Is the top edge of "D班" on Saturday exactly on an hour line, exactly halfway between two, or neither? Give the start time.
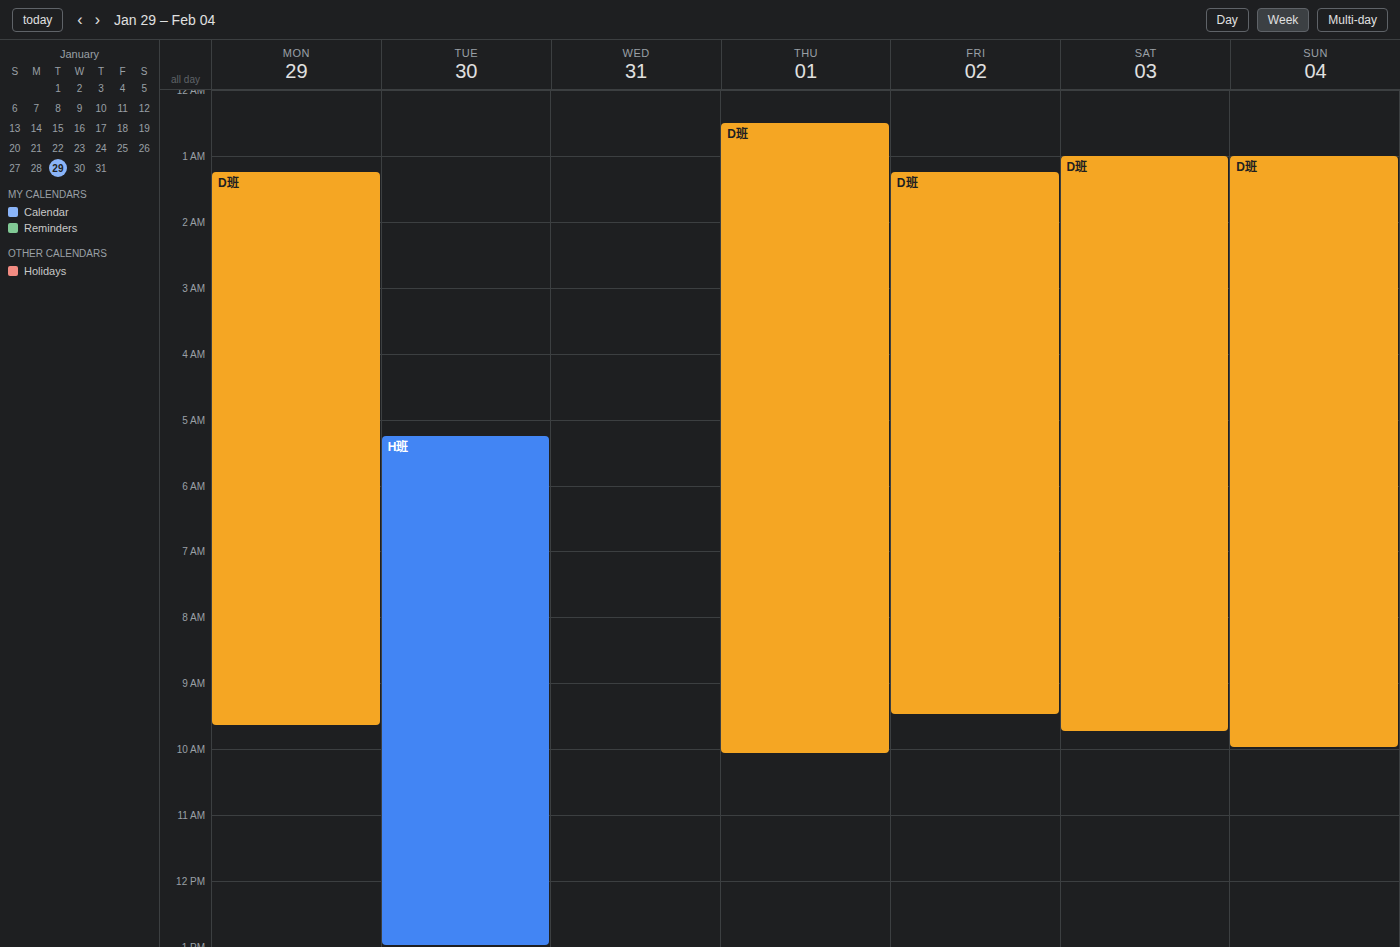
01:00 -- exactly on the 01:00 line.